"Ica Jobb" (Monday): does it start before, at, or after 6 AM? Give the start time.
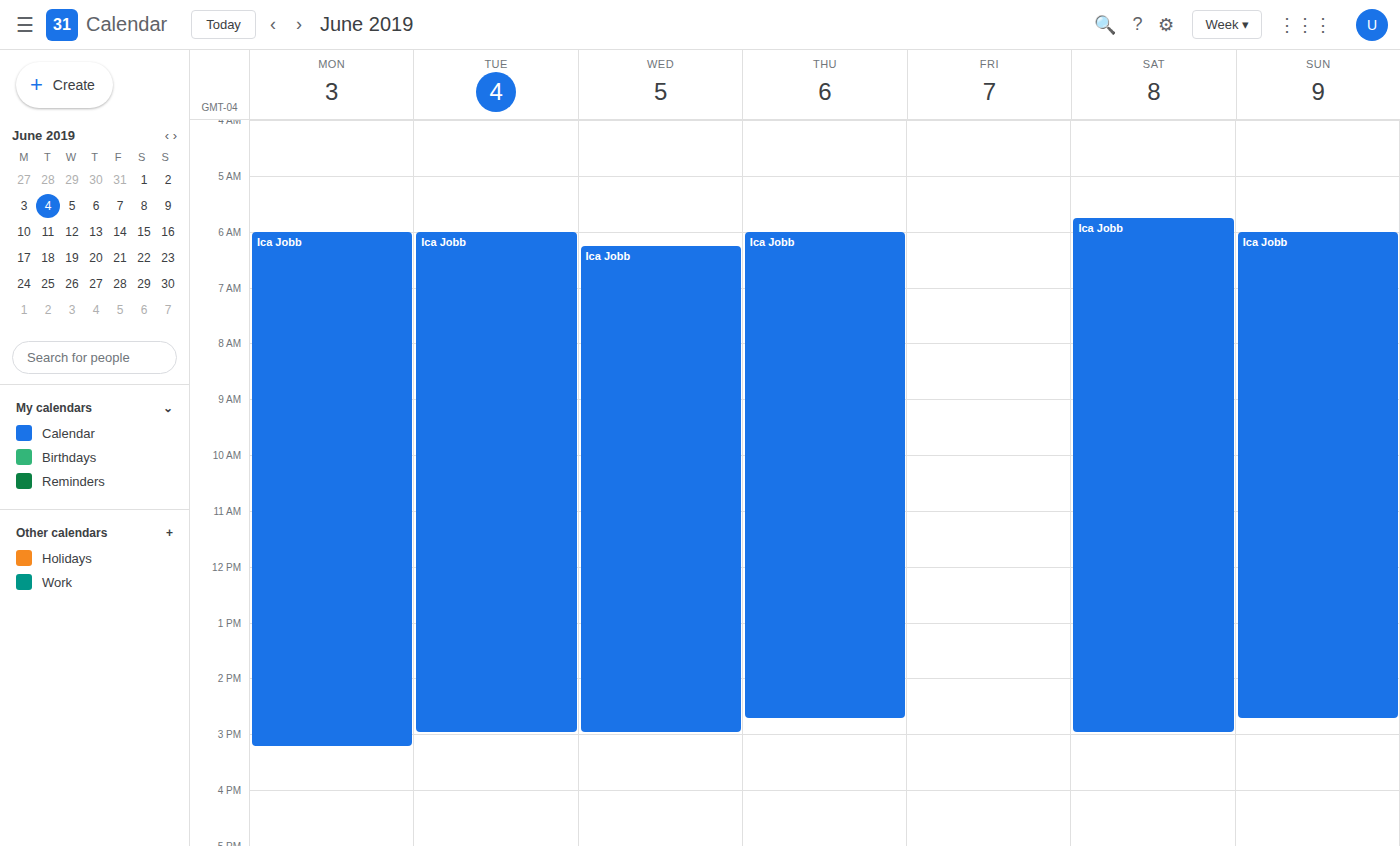
6:00 AM -- exactly at 6 AM, on the 6 AM line.